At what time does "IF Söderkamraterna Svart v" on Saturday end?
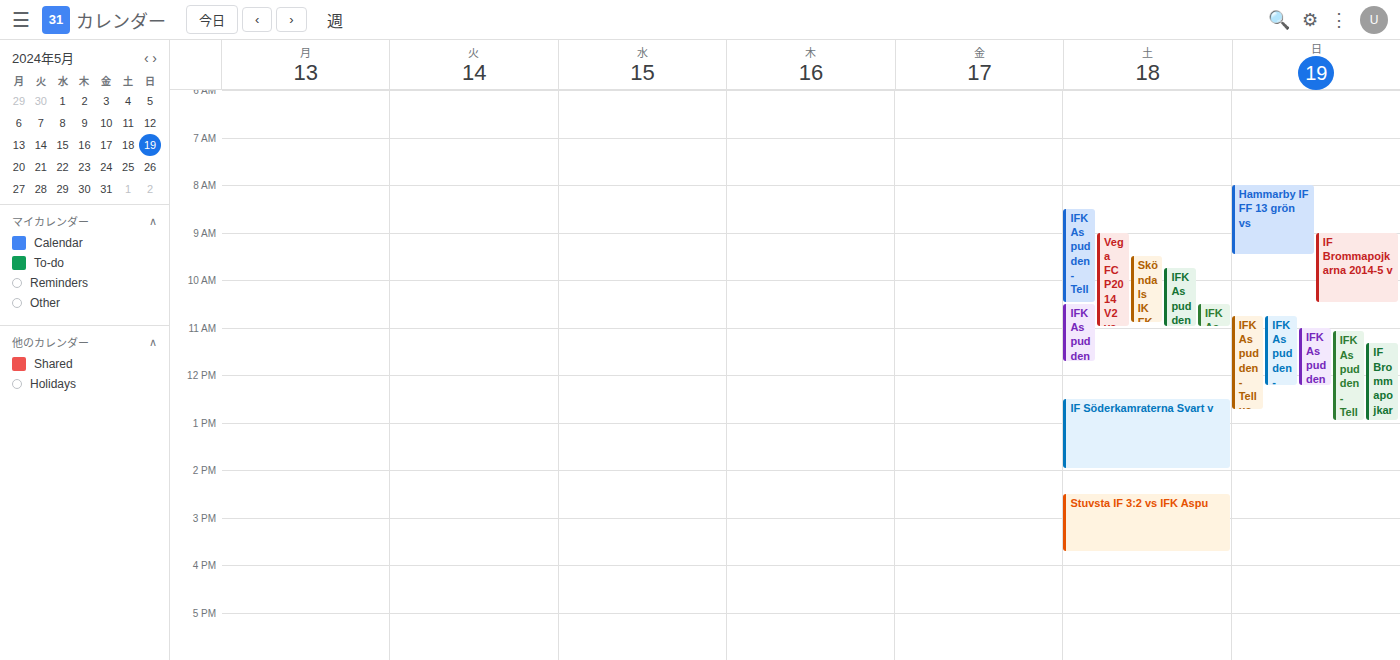
2:00 PM